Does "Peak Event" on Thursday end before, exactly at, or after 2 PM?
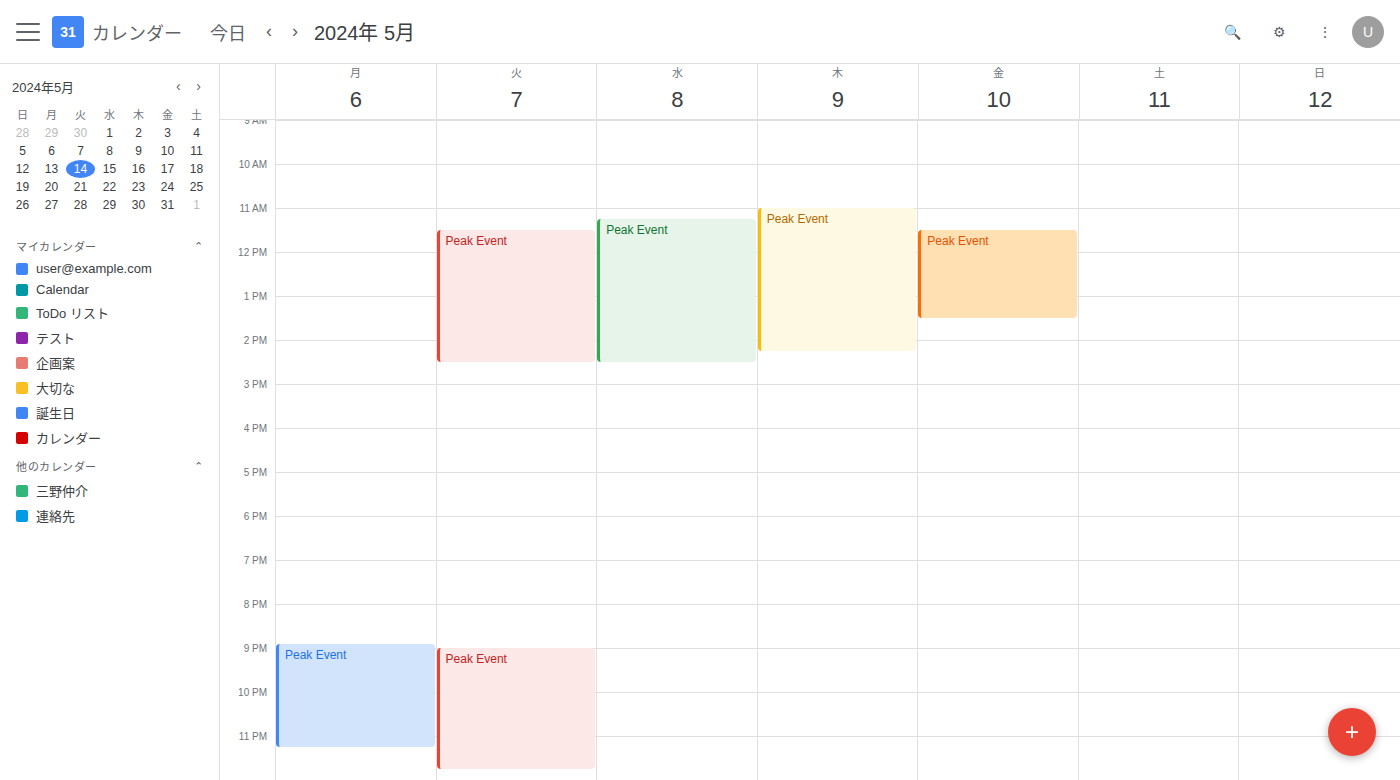
2:15 PM -- after 2 PM, 15 minutes below the 2 PM line.